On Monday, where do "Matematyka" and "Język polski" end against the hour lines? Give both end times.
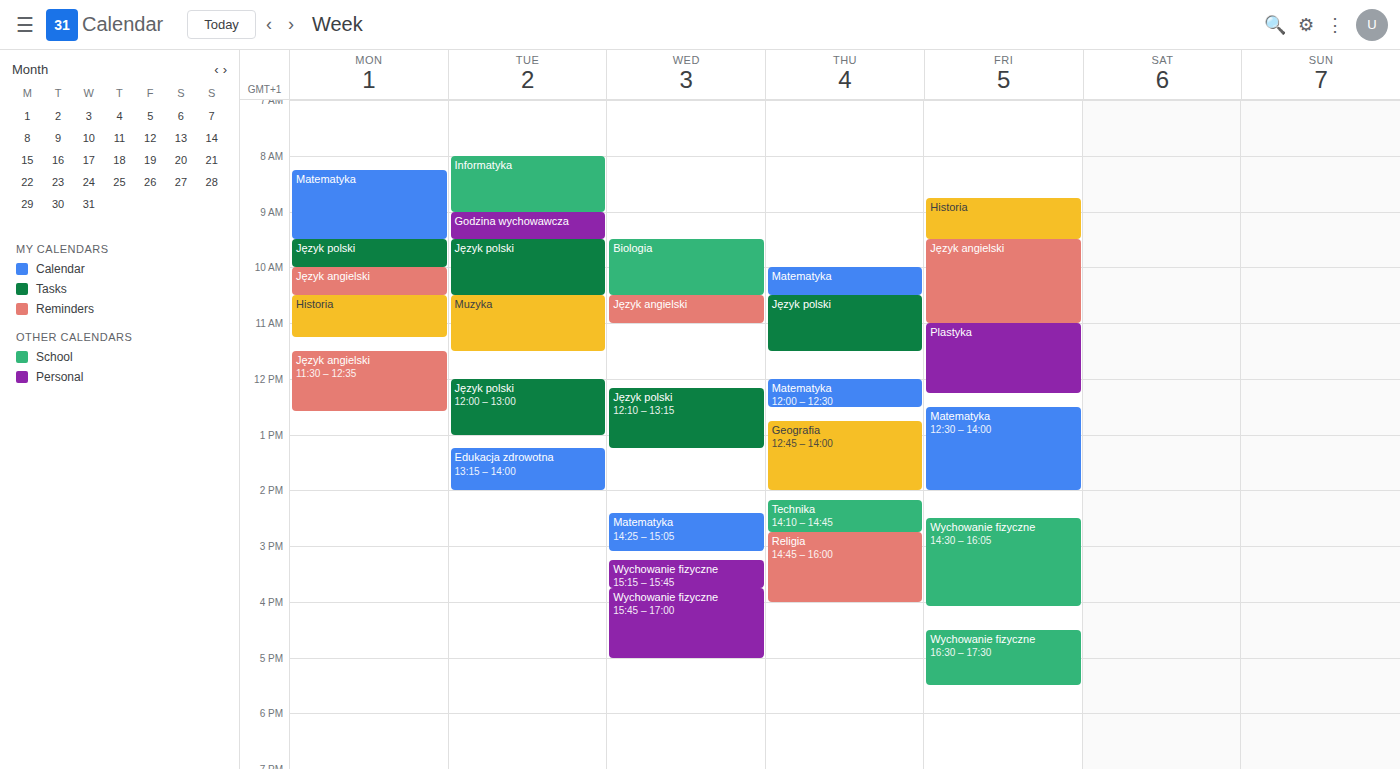
"Matematyka": 9:30 AM, halfway between the 9 AM and 10 AM lines. "Język polski": 10:00 AM, exactly on the 10 AM line.